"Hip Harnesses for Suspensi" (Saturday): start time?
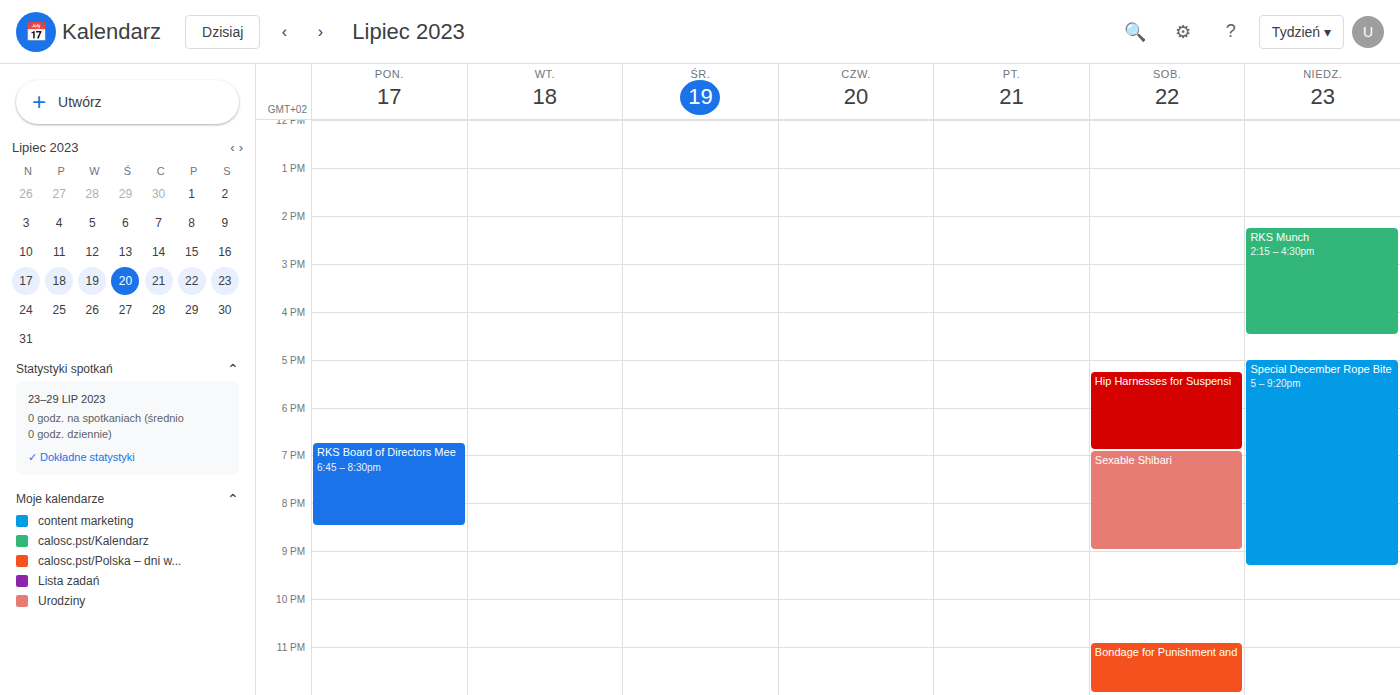
5:15 PM